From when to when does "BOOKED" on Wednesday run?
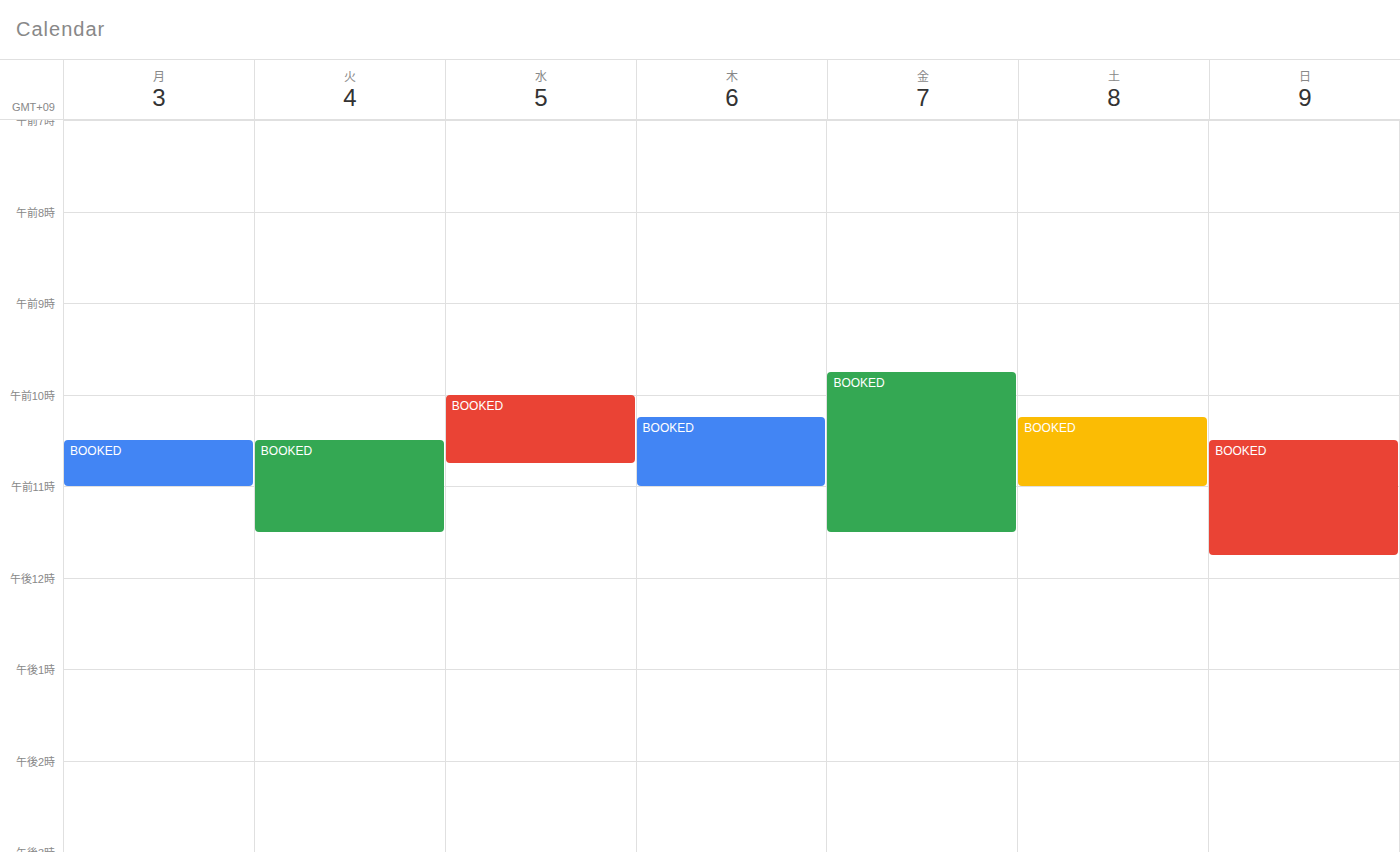
10:00 AM to 10:45 AM